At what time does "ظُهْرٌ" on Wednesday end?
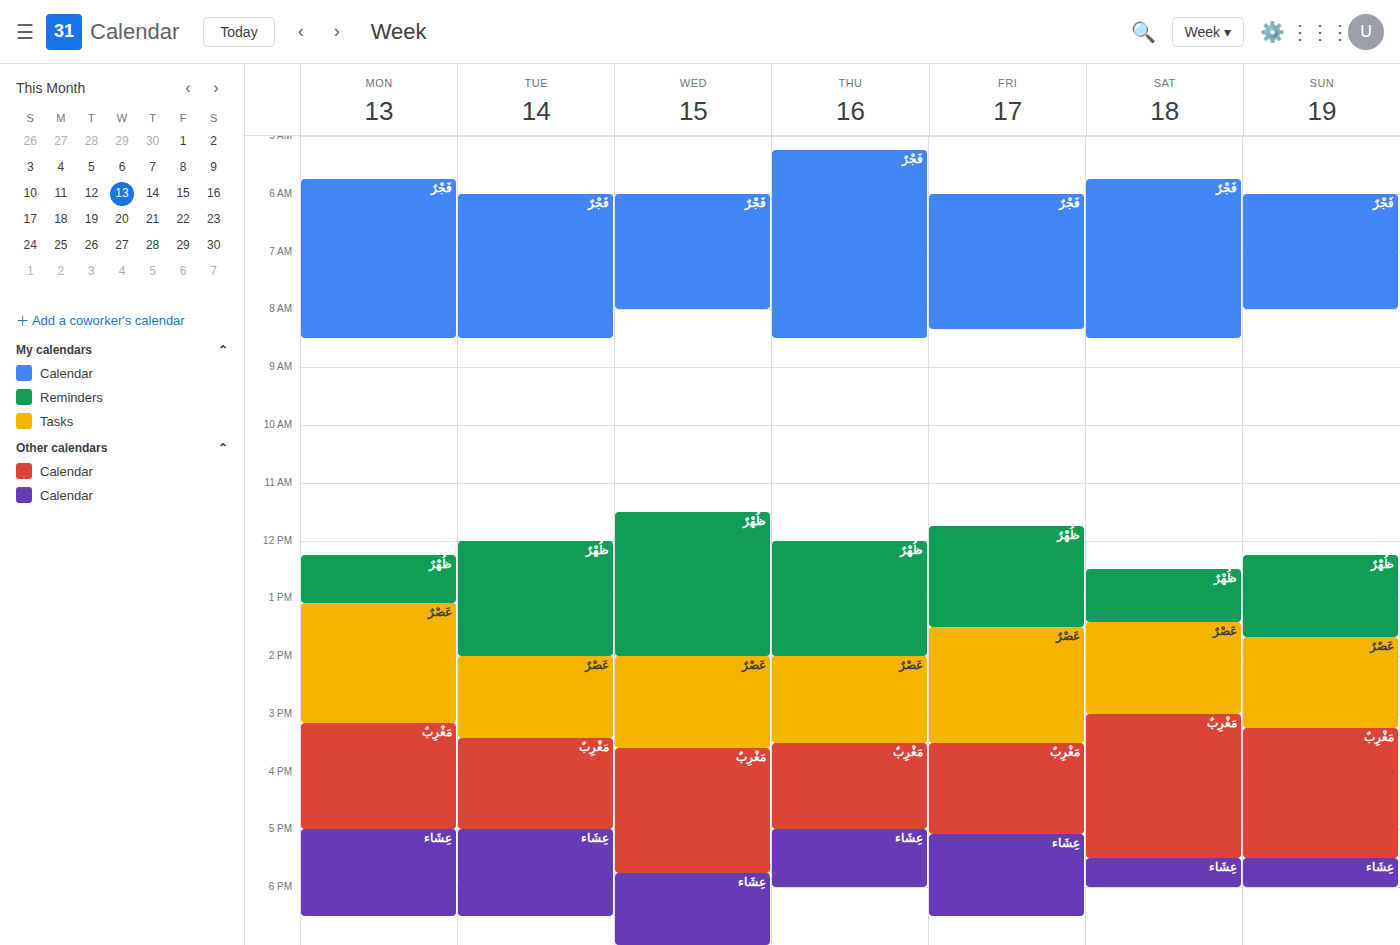
2:00 PM